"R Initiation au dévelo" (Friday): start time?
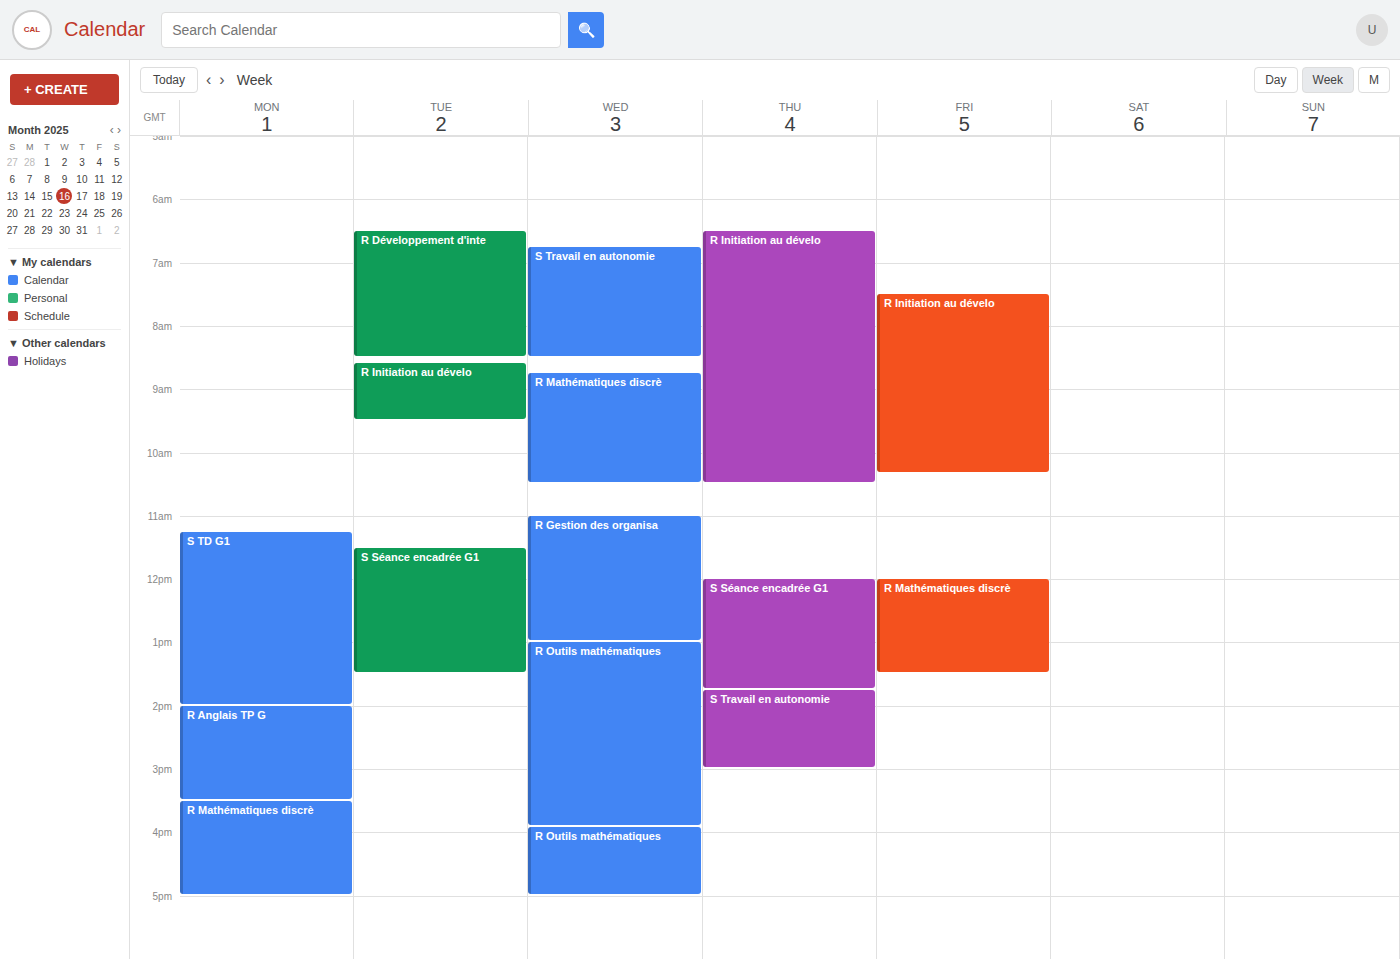
7:30 AM